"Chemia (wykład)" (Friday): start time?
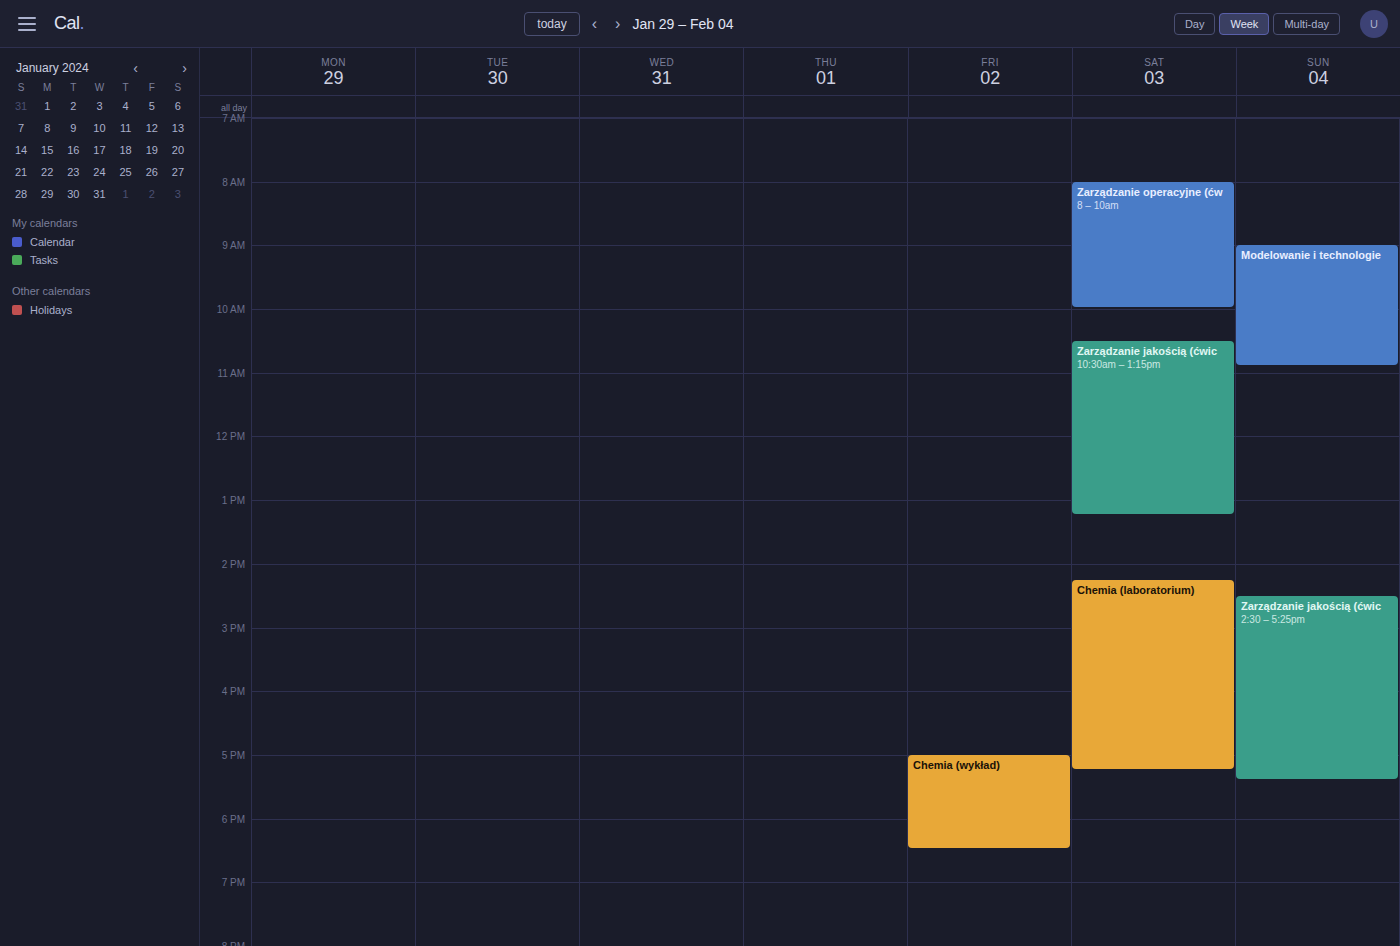
5:00 PM